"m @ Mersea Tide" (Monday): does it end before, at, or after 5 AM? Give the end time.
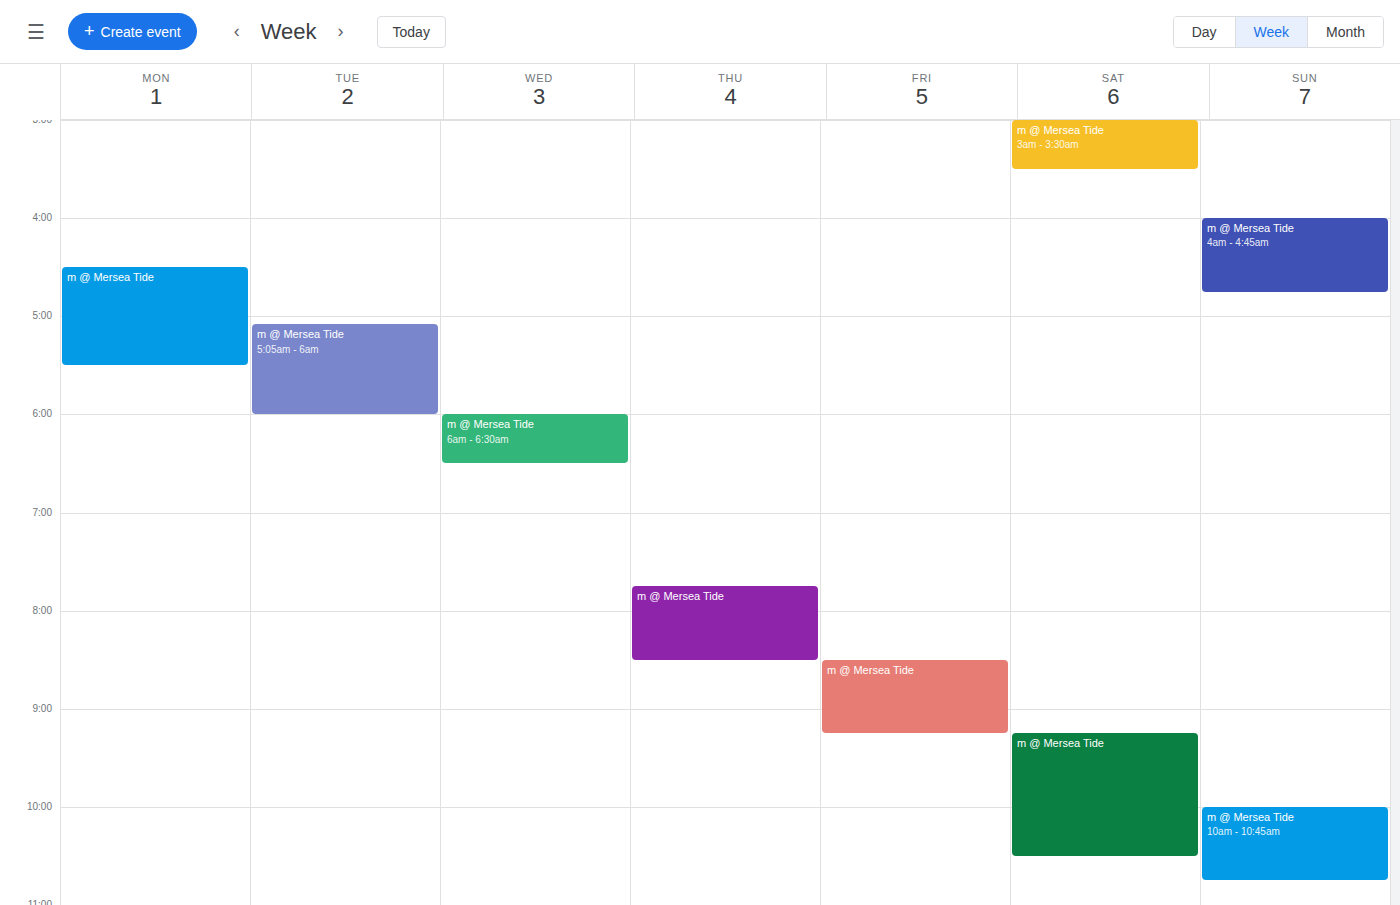
5:30 AM -- after 5 AM, 30 minutes below the 5 AM line.